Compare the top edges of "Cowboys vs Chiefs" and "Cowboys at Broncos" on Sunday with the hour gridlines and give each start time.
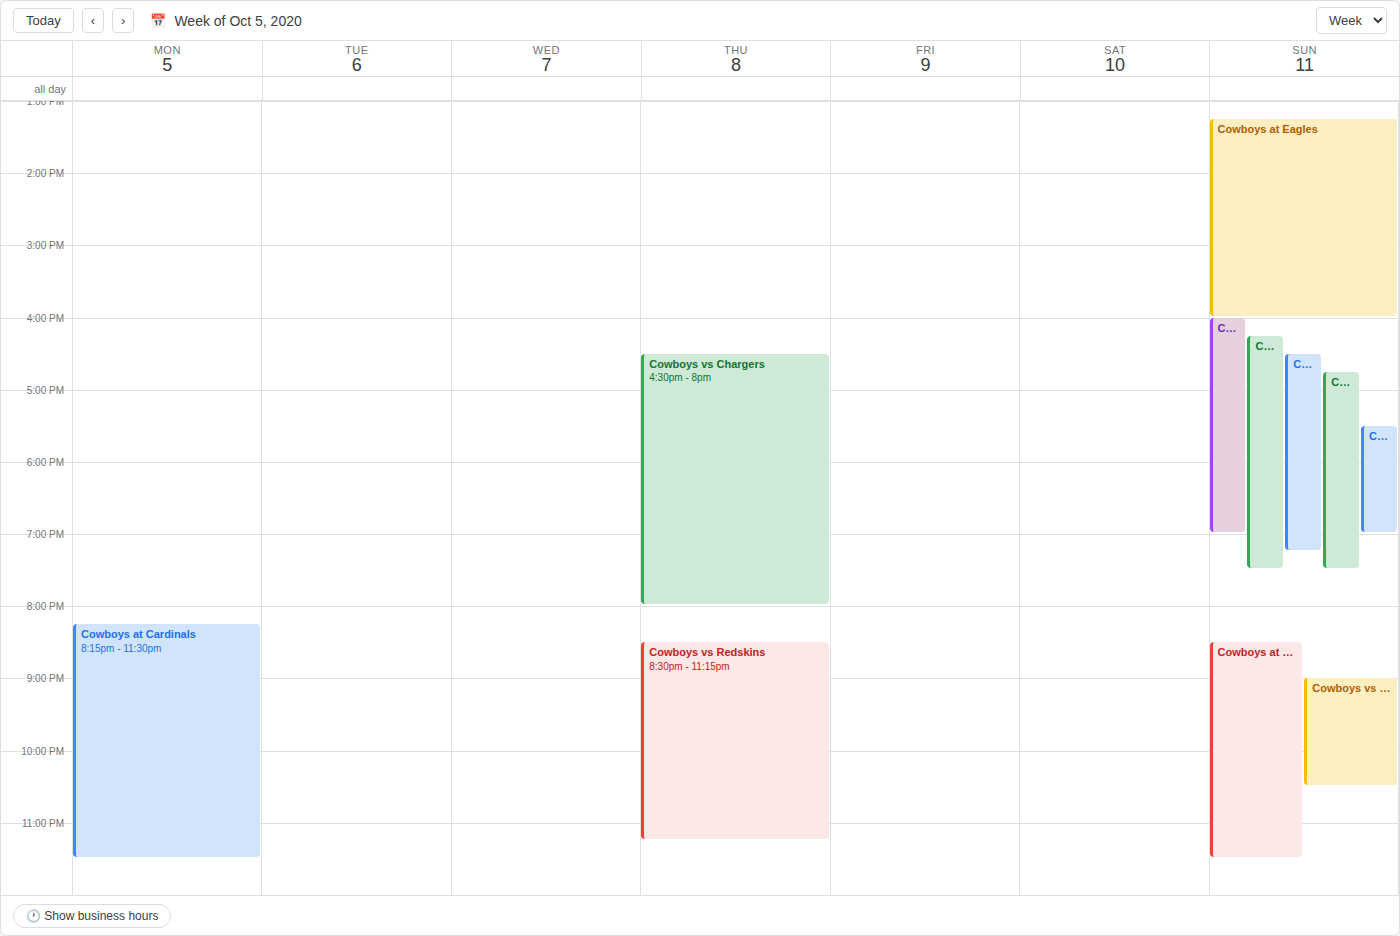
"Cowboys vs Chiefs": 17:30, halfway between the 17:00 and 18:00 lines. "Cowboys at Broncos": 16:30, halfway between the 16:00 and 17:00 lines.